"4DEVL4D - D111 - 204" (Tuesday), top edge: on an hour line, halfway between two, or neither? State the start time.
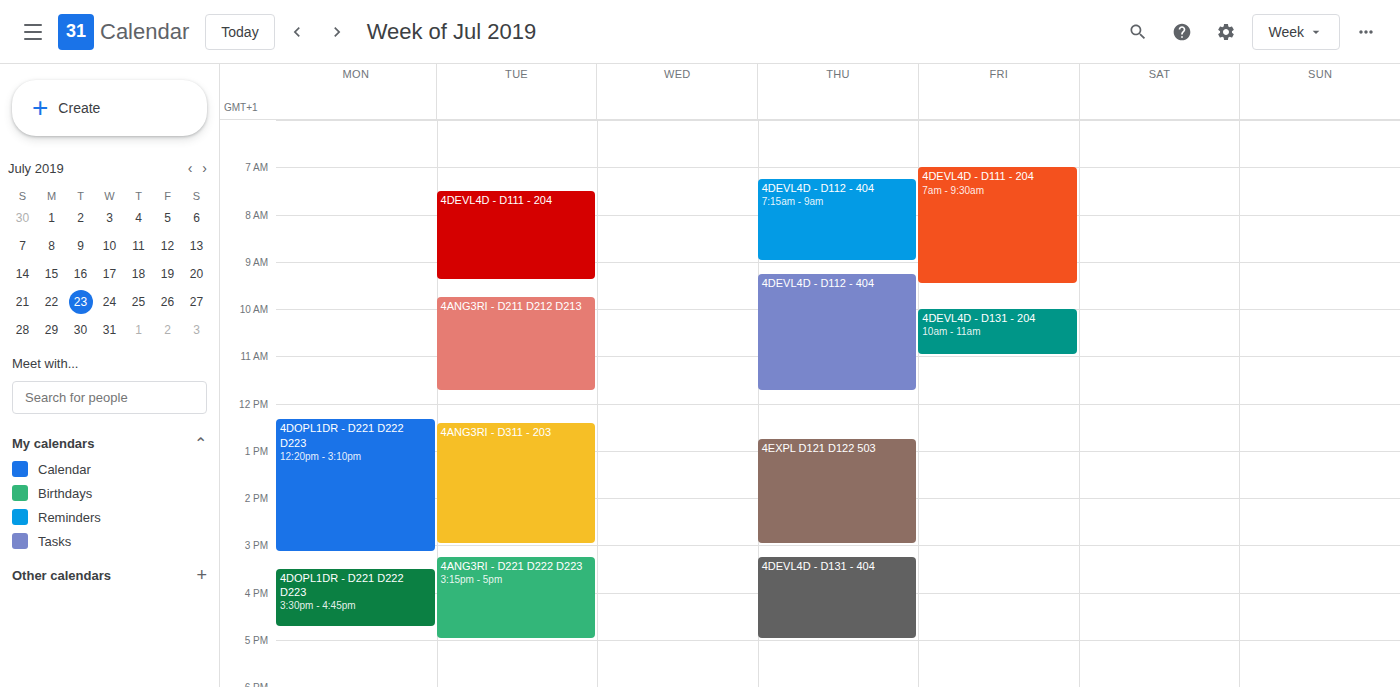
7:30 AM -- halfway between the 7 AM and 8 AM lines.